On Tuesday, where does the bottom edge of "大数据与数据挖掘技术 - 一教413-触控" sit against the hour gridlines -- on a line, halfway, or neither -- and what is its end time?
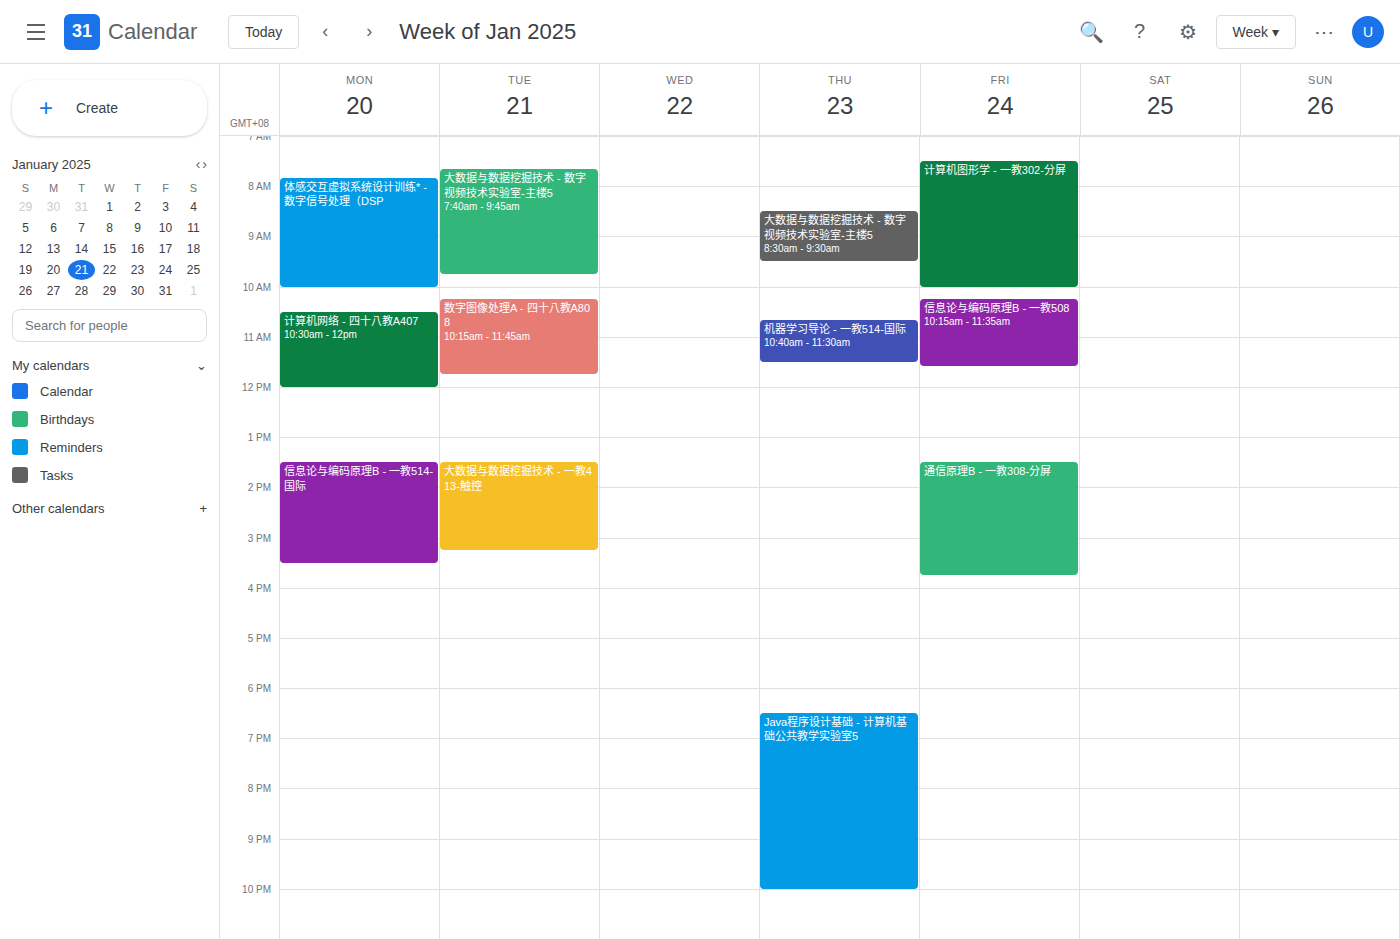
3:15 PM -- neither: a quarter of the way from the 3 PM line to the 4 PM line.